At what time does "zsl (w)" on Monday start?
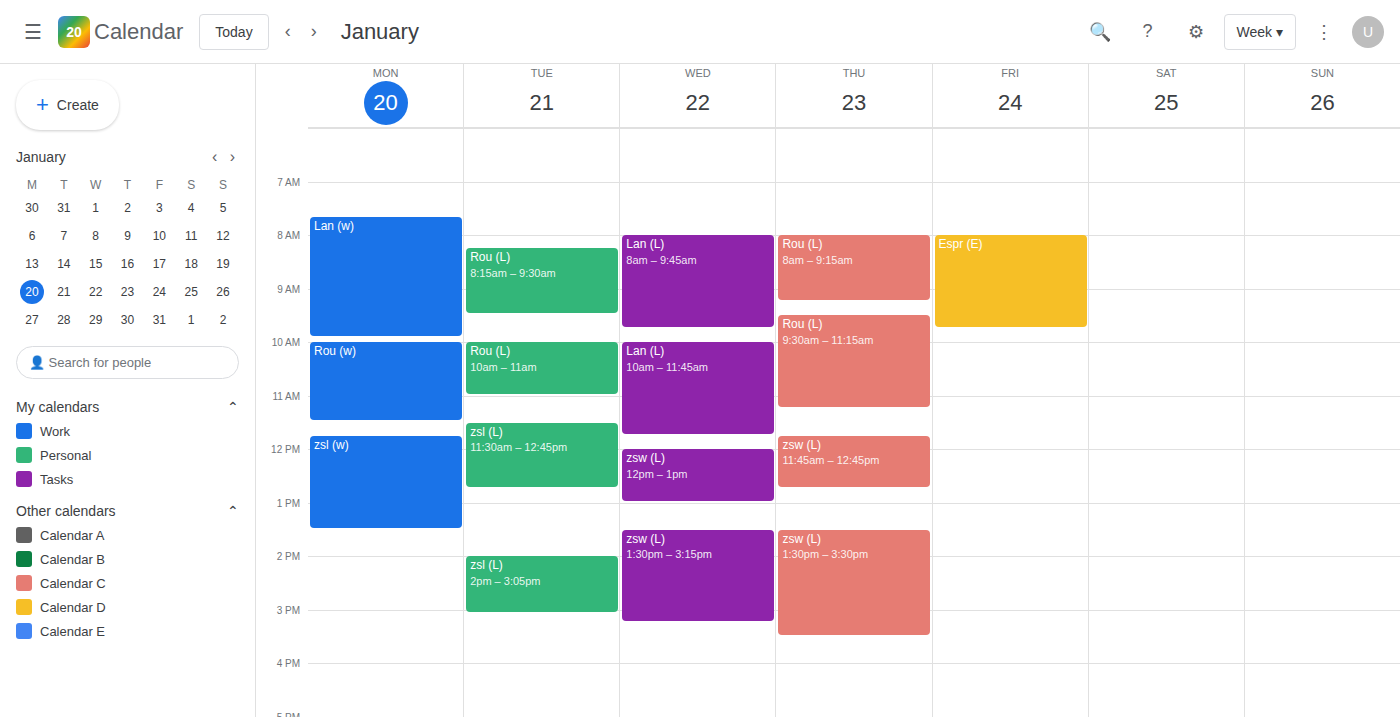
11:45 AM